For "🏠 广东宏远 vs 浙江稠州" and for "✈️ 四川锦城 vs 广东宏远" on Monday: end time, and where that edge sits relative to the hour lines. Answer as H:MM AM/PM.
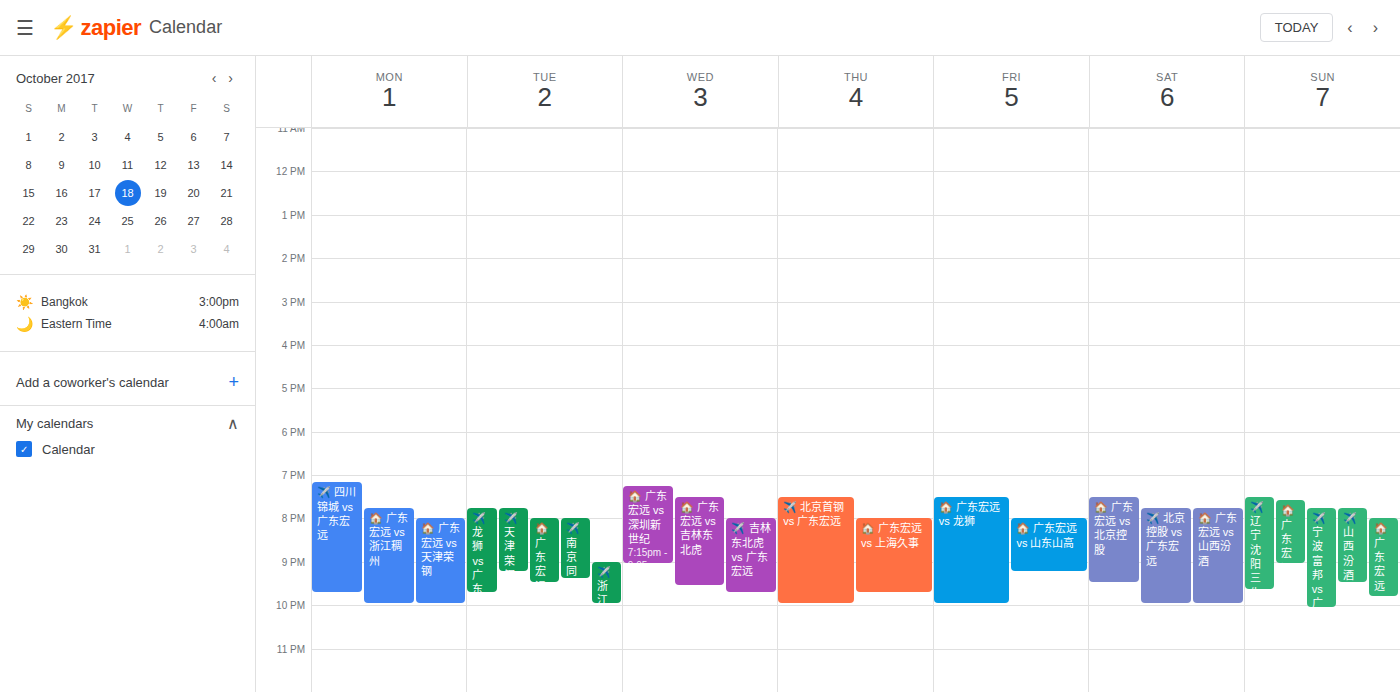
"🏠 广东宏远 vs 浙江稠州": 10:00 PM, exactly on the 10 PM line. "✈️ 四川锦城 vs 广东宏远": 9:45 PM, neither: three quarters of the way from the 9 PM line to the 10 PM line.